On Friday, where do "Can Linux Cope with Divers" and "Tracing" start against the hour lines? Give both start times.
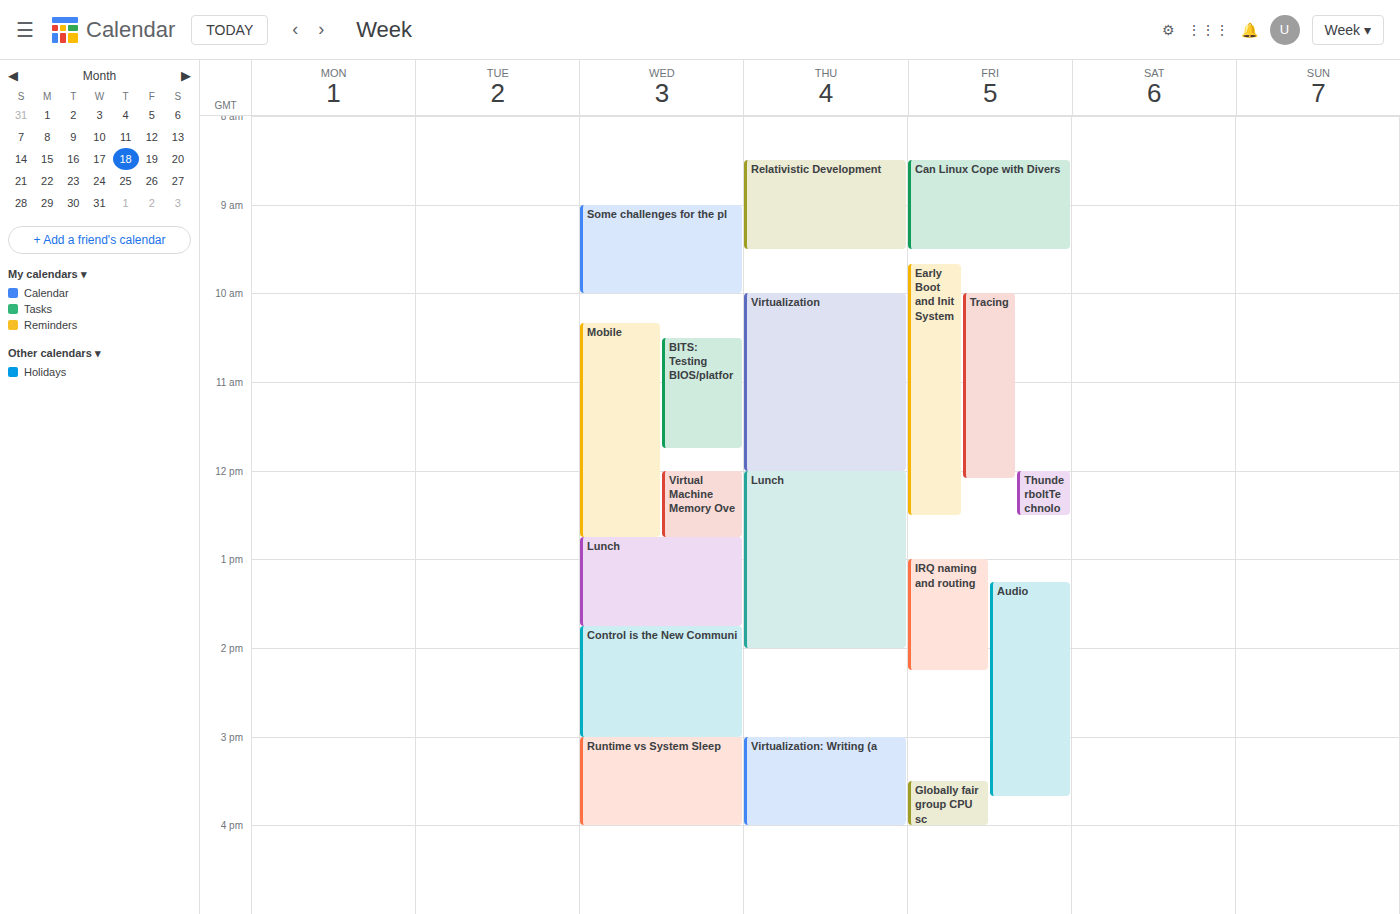
"Can Linux Cope with Divers": 8:30 AM, halfway between the 8 AM and 9 AM lines. "Tracing": 10:00 AM, exactly on the 10 AM line.